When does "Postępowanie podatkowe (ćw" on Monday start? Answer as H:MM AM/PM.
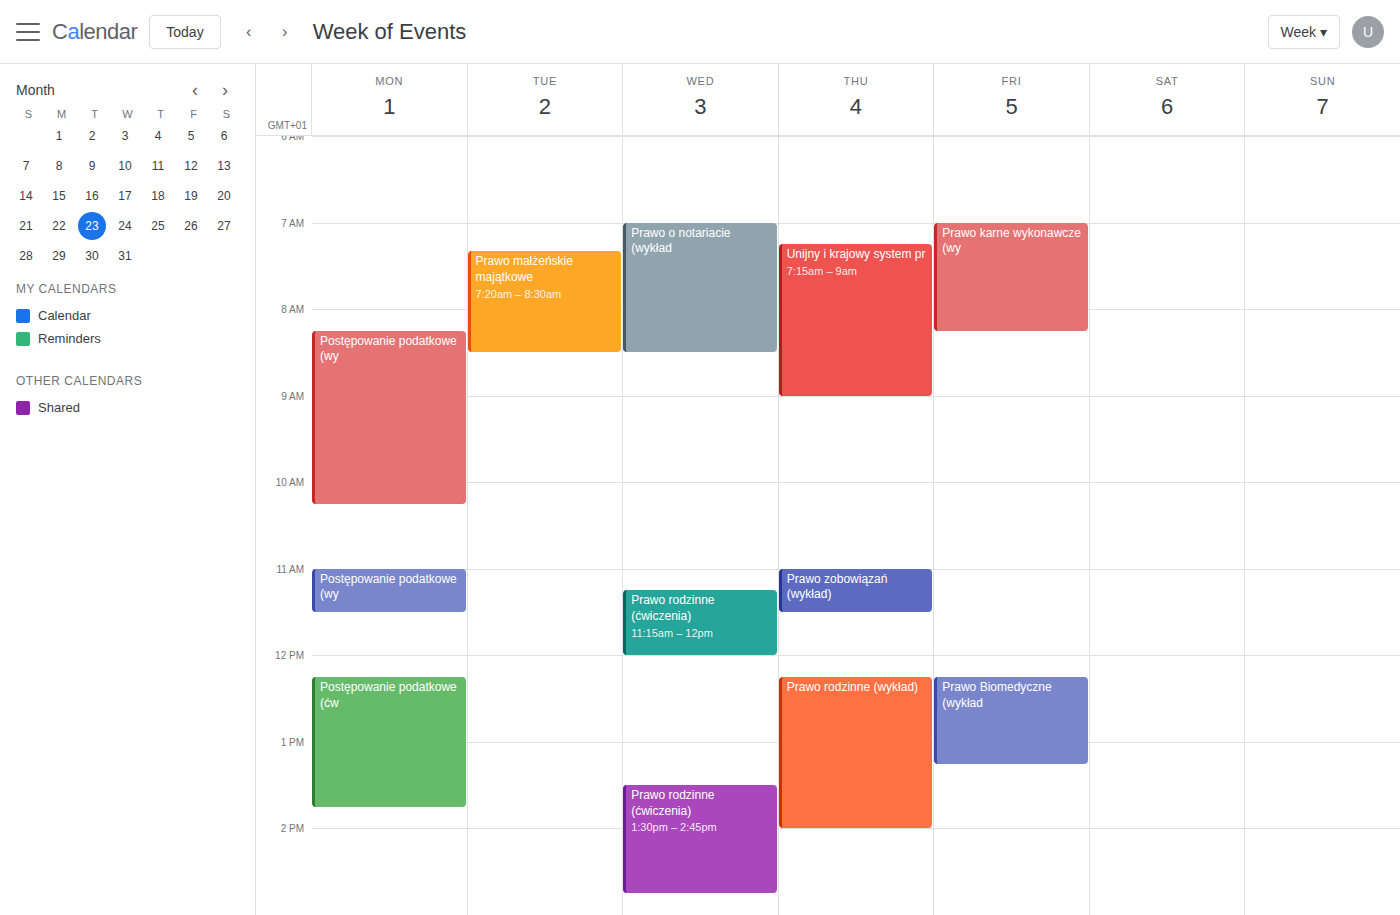
12:15 PM